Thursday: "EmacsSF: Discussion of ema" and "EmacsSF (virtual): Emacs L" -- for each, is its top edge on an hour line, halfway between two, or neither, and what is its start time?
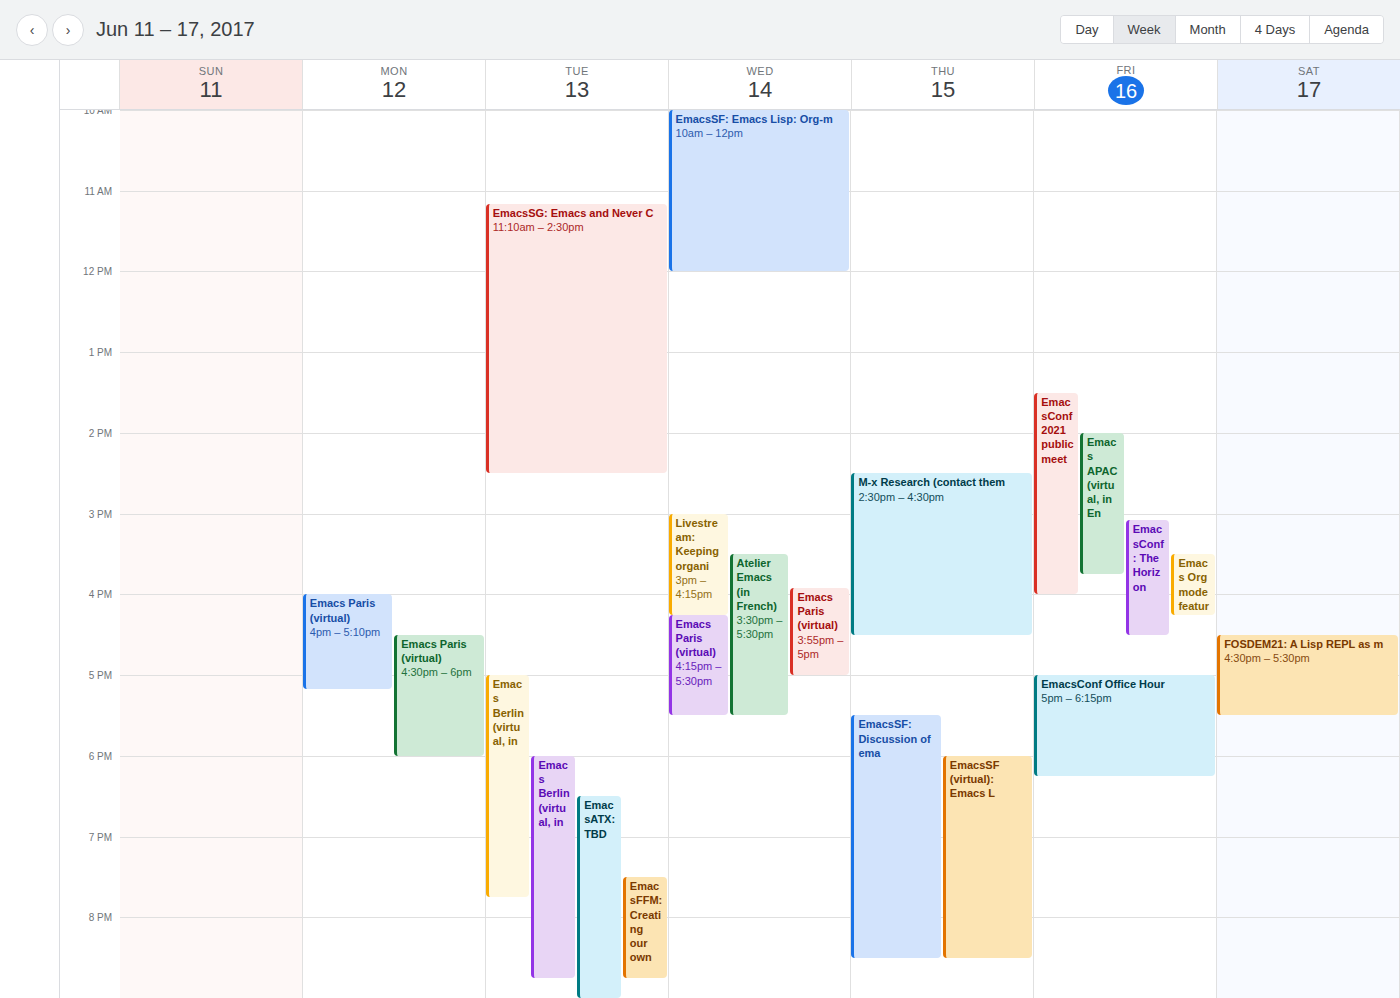
"EmacsSF: Discussion of ema": 5:30 PM, halfway between the 5 PM and 6 PM lines. "EmacsSF (virtual): Emacs L": 6:00 PM, exactly on the 6 PM line.